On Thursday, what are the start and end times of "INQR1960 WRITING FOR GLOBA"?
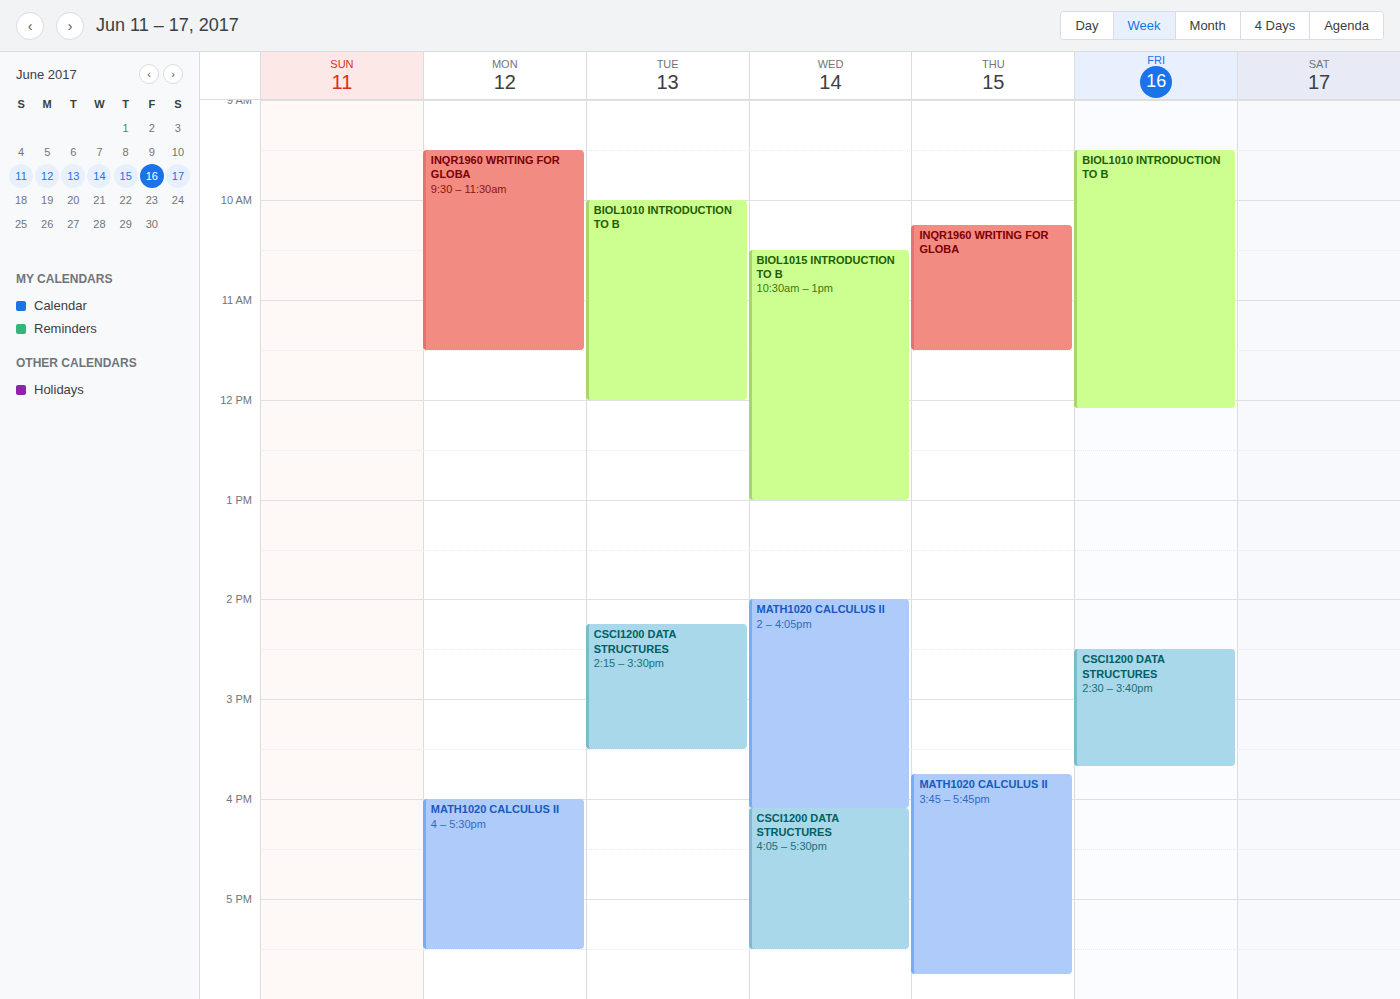
10:15 to 11:30